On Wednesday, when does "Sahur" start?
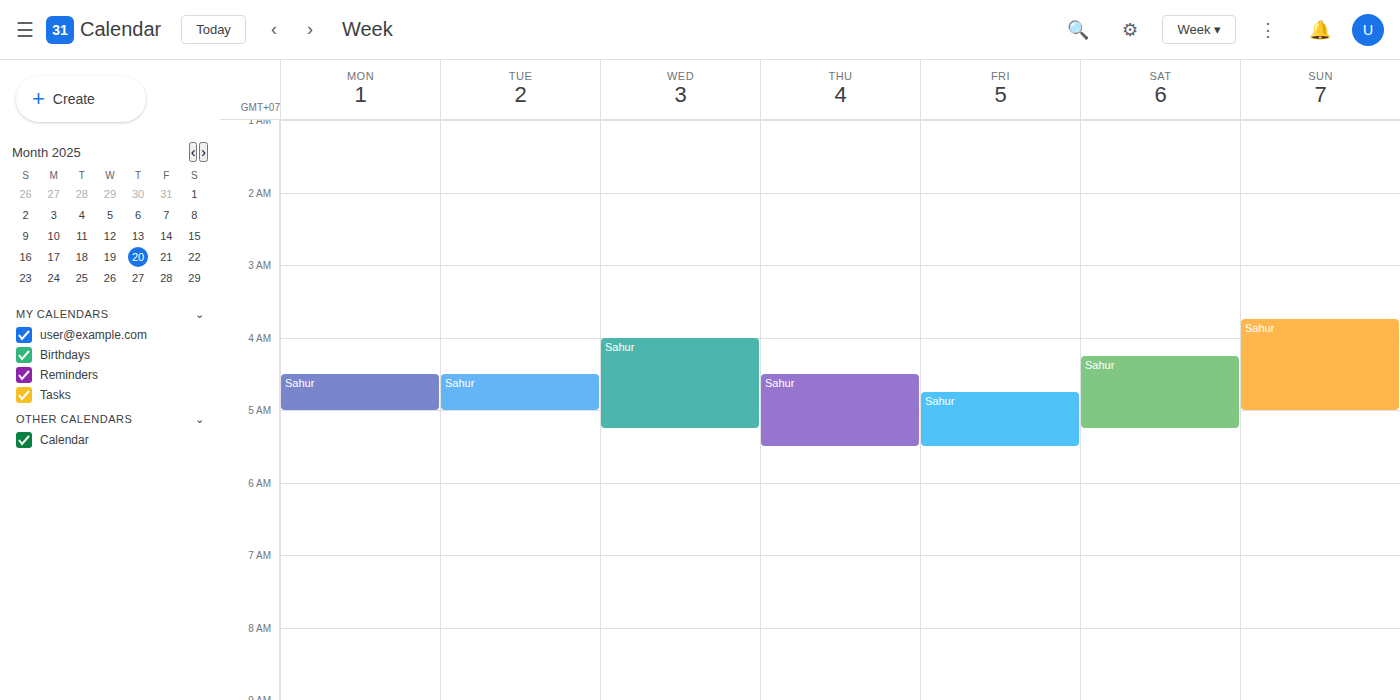
4:00 AM